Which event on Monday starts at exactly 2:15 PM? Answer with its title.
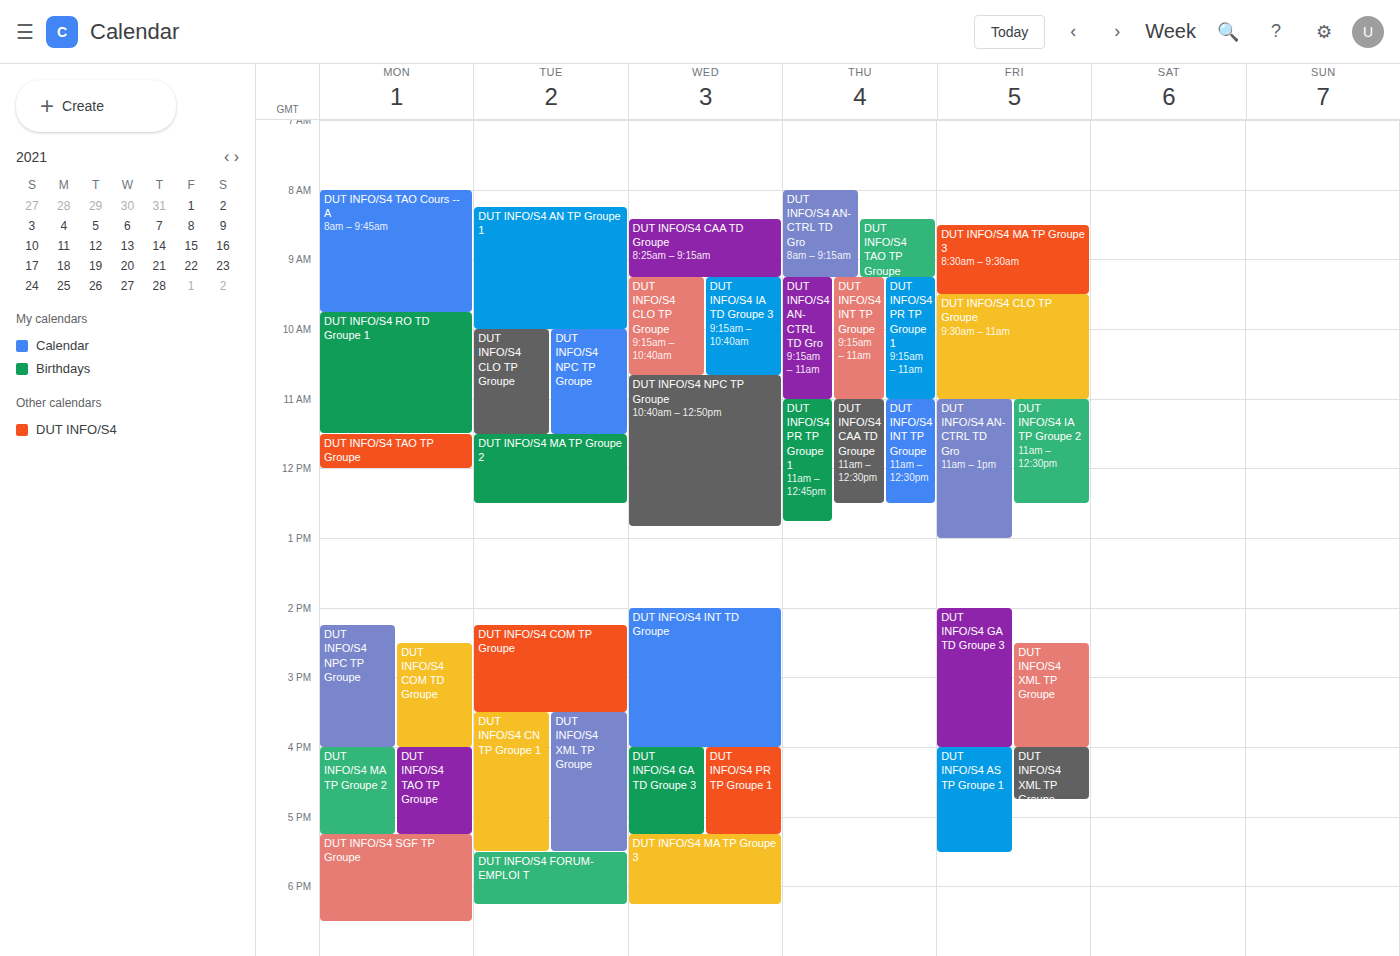
"DUT INFO/S4 NPC TP Groupe"